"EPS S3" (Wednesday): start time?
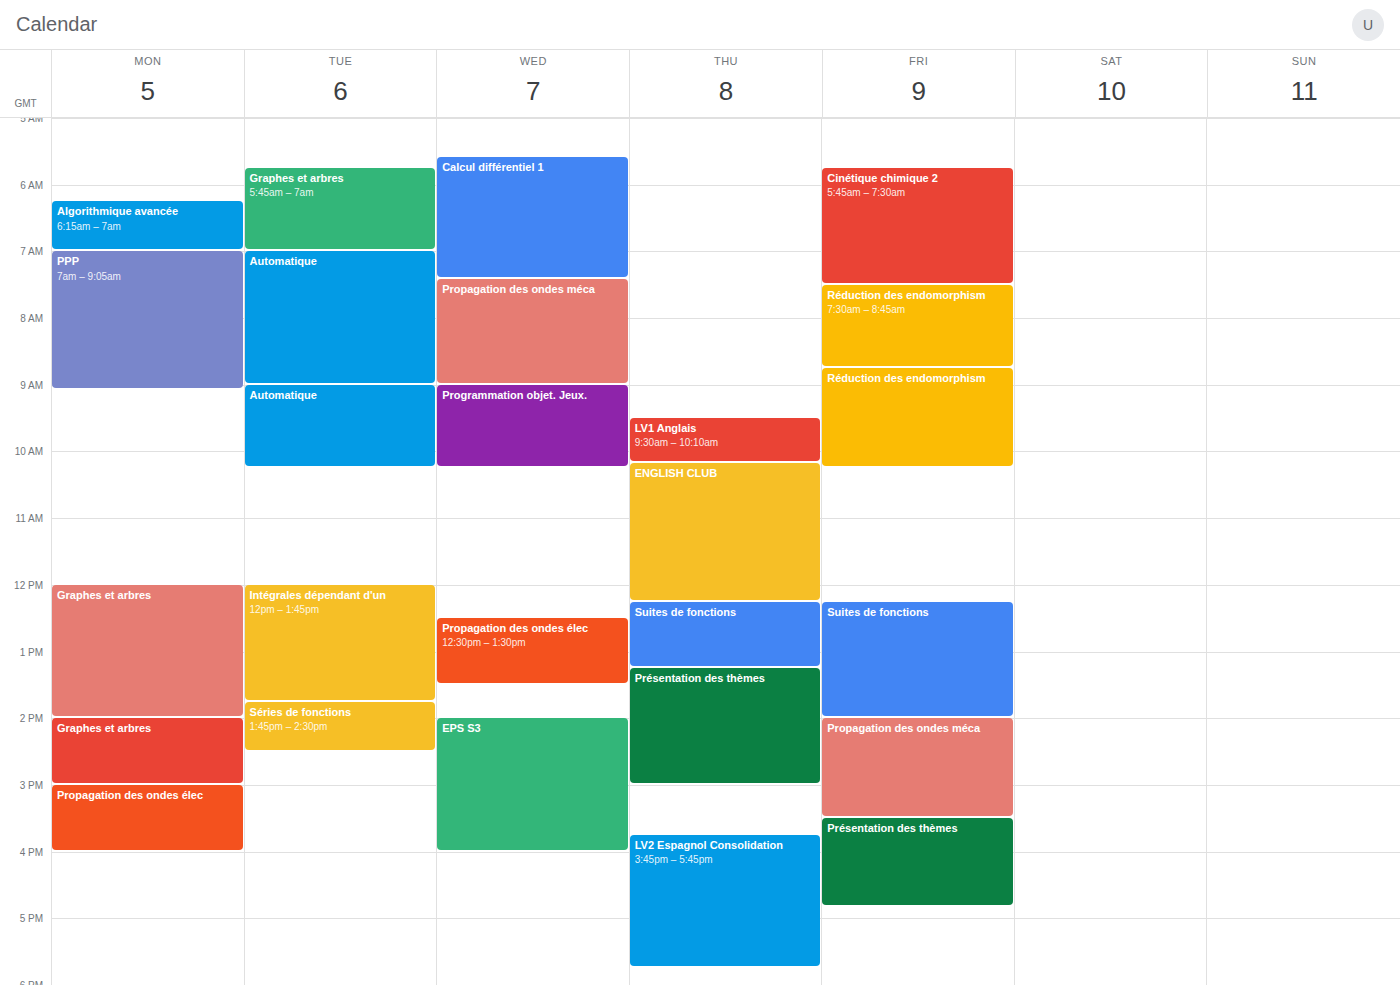
2:00 PM